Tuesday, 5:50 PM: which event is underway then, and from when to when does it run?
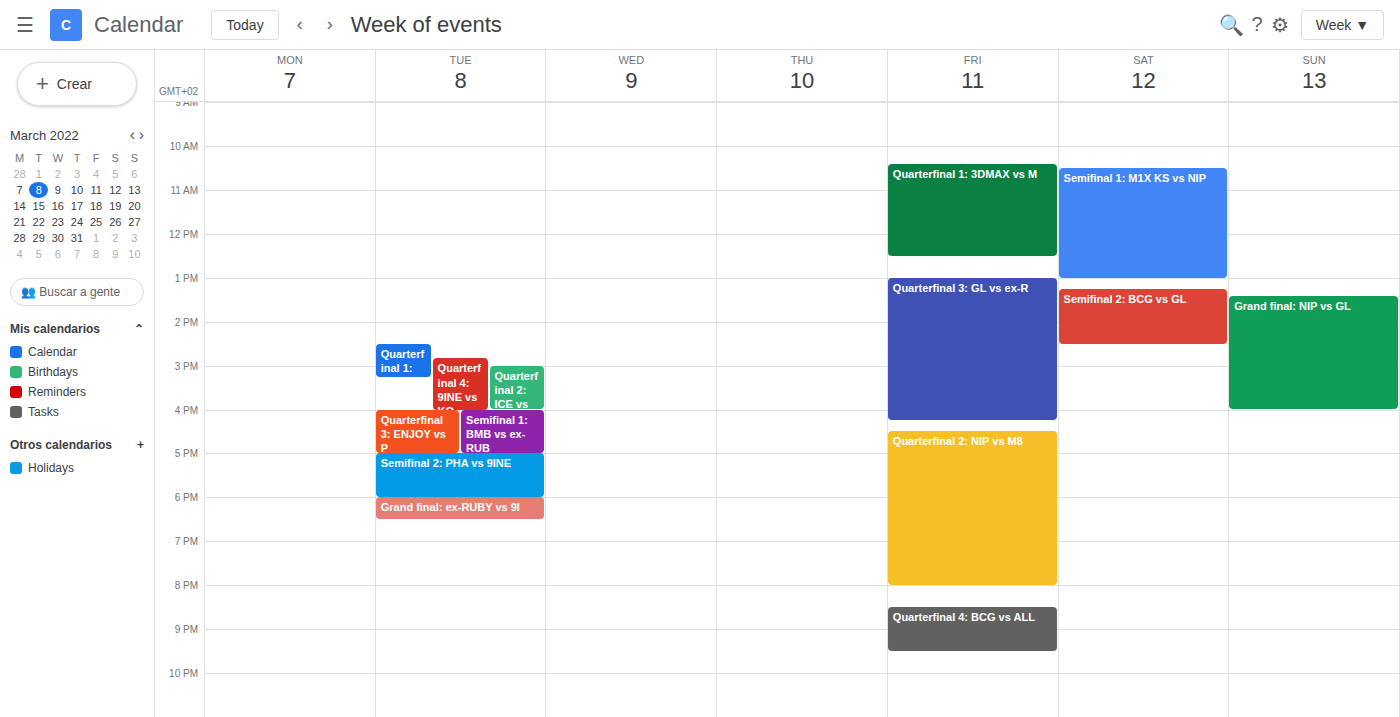
"Semifinal 2: PHA vs 9INE", 5:00 PM to 6:00 PM